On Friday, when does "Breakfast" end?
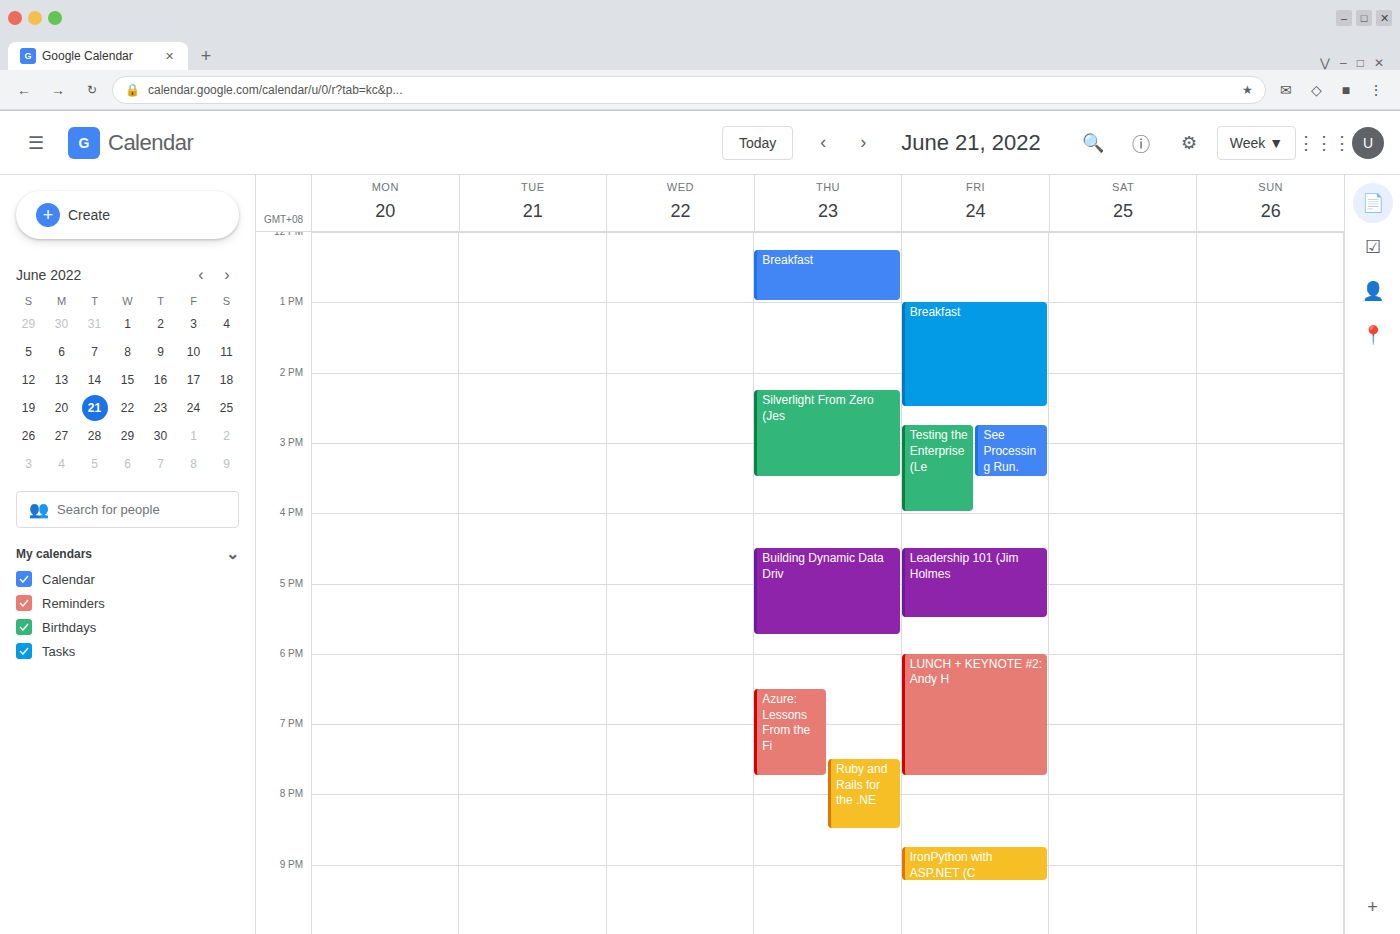
2:30 PM